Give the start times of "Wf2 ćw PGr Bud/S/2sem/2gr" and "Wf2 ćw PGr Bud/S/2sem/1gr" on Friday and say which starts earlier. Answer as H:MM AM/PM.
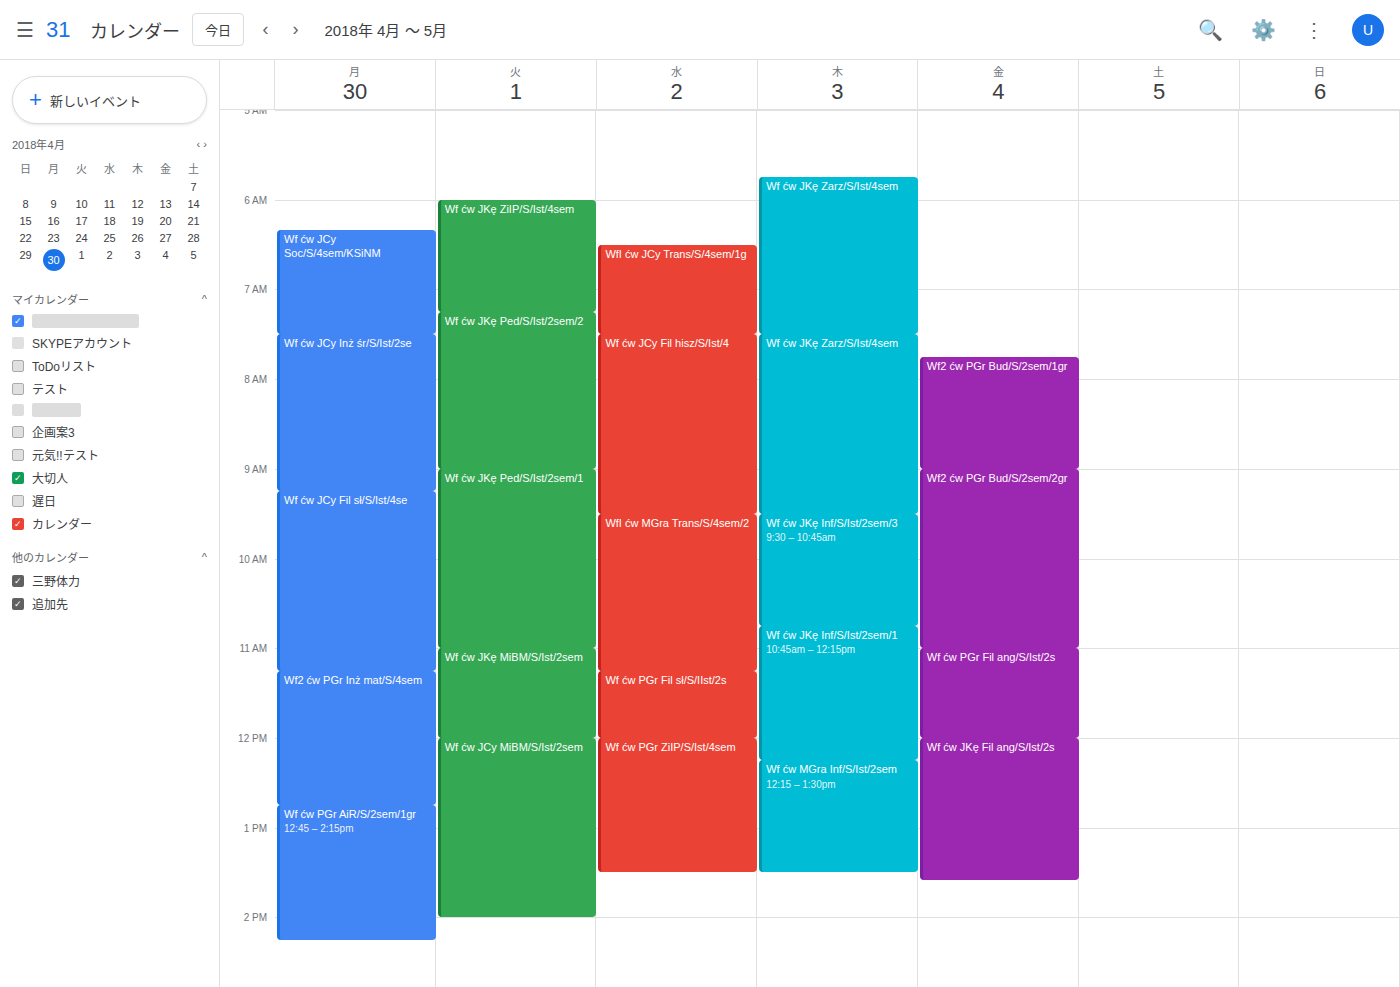
"Wf2 ćw PGr Bud/S/2sem/1gr" 7:45 AM; "Wf2 ćw PGr Bud/S/2sem/2gr" 9:00 AM.